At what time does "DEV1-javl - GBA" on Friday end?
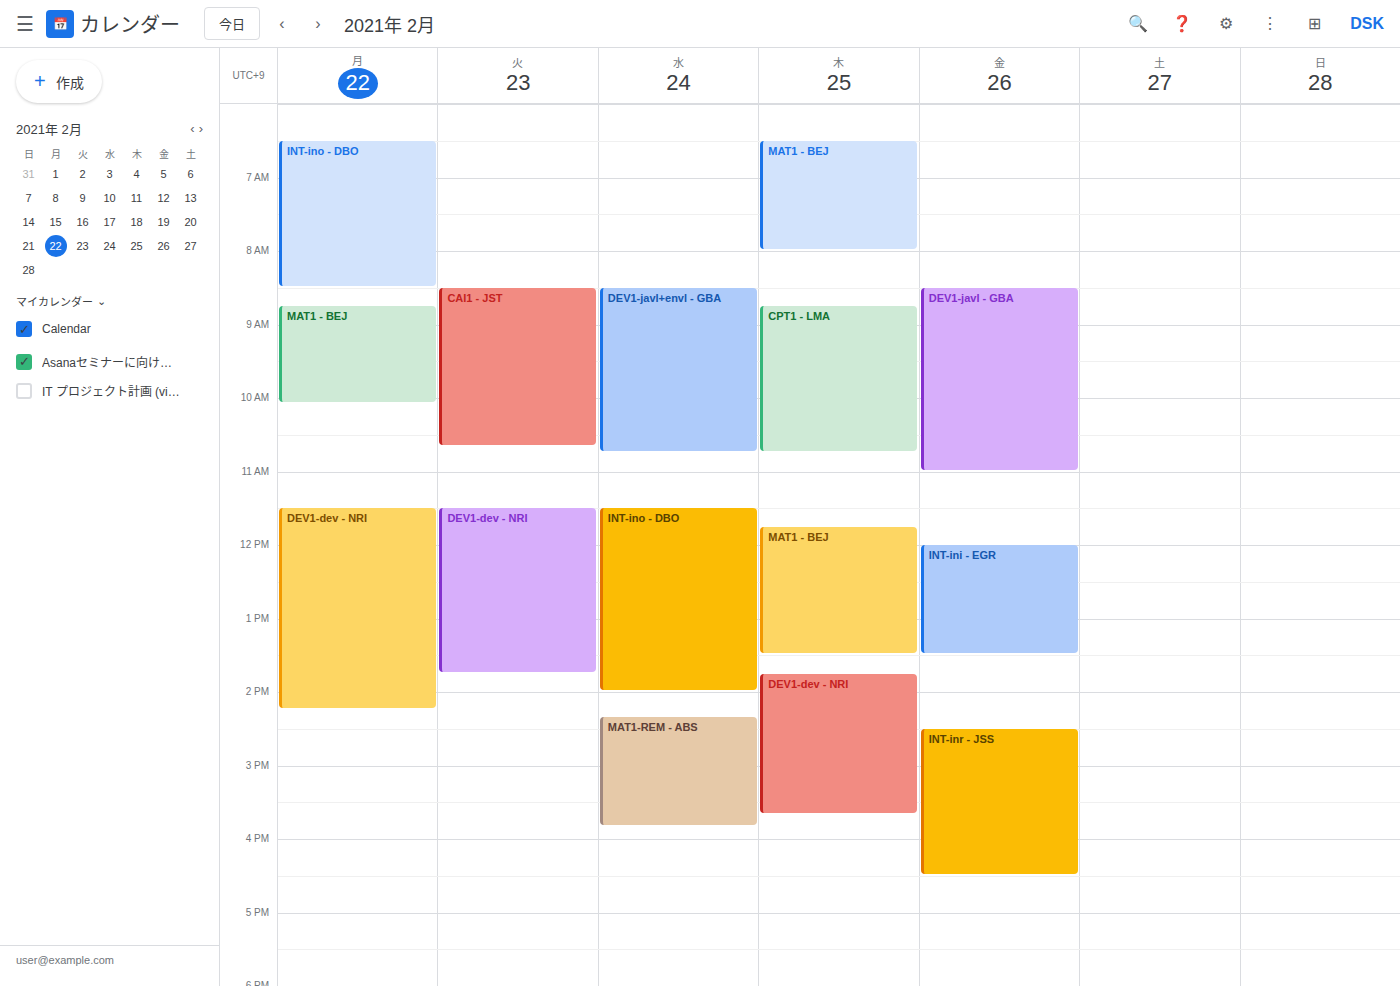
11:00 AM